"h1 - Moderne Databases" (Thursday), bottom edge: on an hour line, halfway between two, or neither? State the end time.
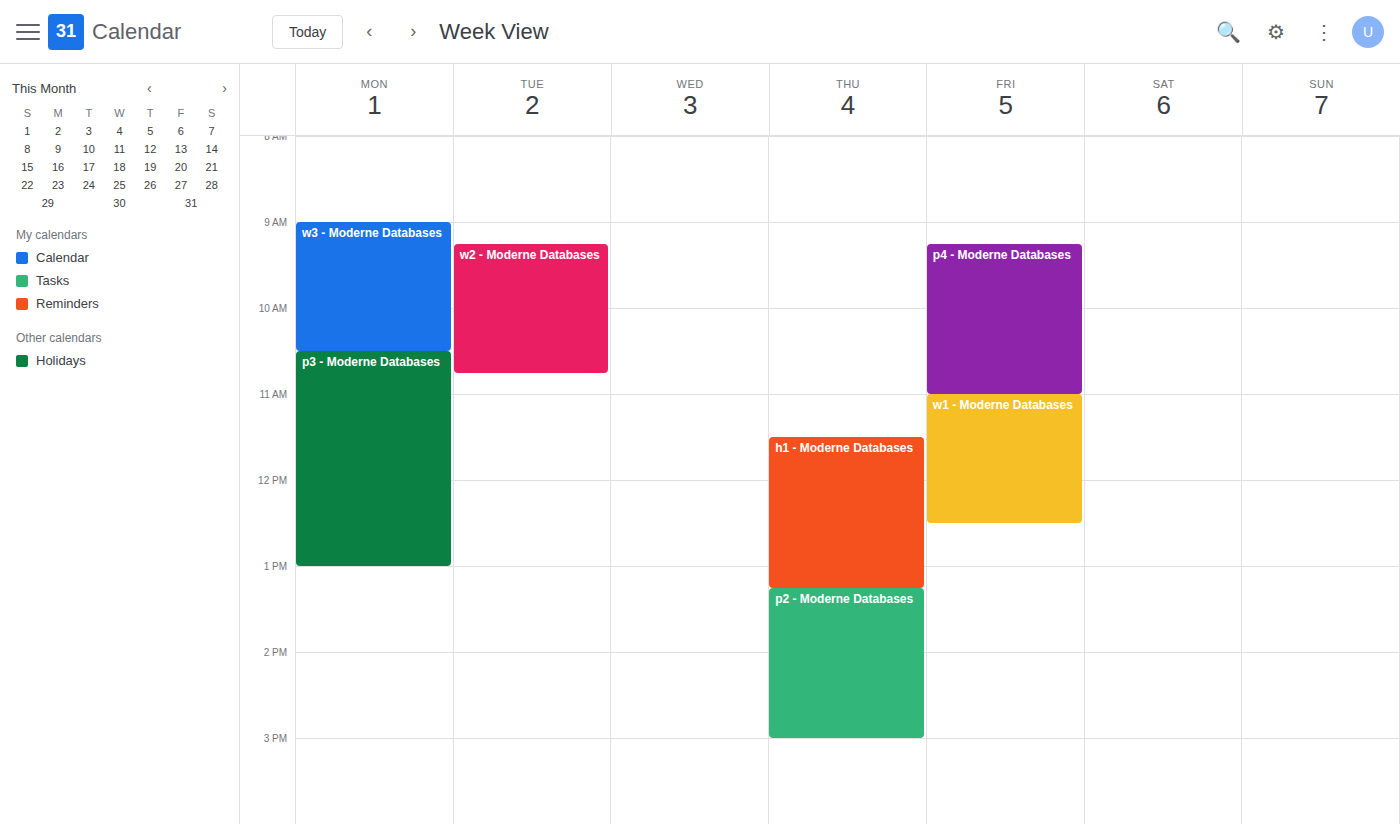
1:15 PM -- neither: a quarter of the way from the 1 PM line to the 2 PM line.